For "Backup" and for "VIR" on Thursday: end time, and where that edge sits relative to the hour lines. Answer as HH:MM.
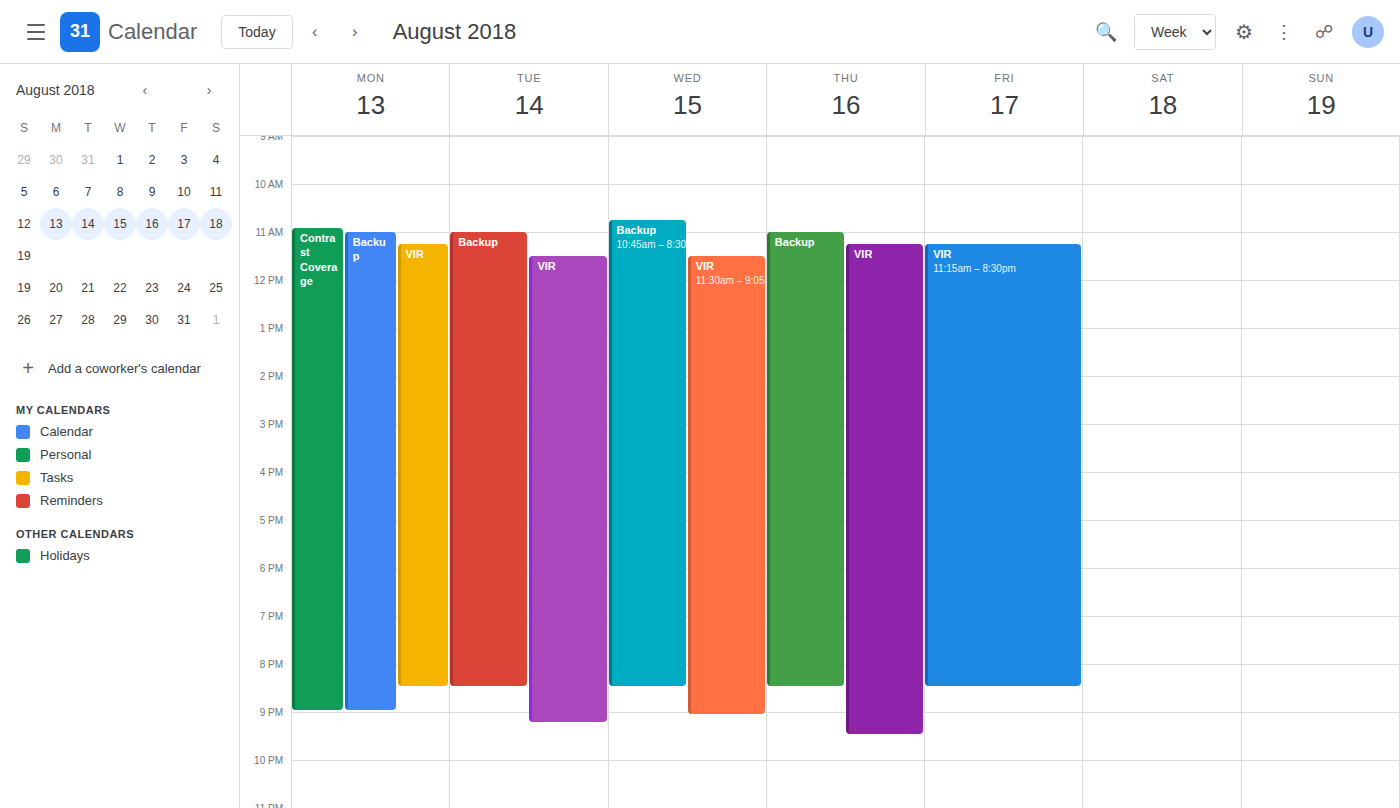
"Backup": 20:30, halfway between the 20:00 and 21:00 lines. "VIR": 21:30, halfway between the 21:00 and 22:00 lines.